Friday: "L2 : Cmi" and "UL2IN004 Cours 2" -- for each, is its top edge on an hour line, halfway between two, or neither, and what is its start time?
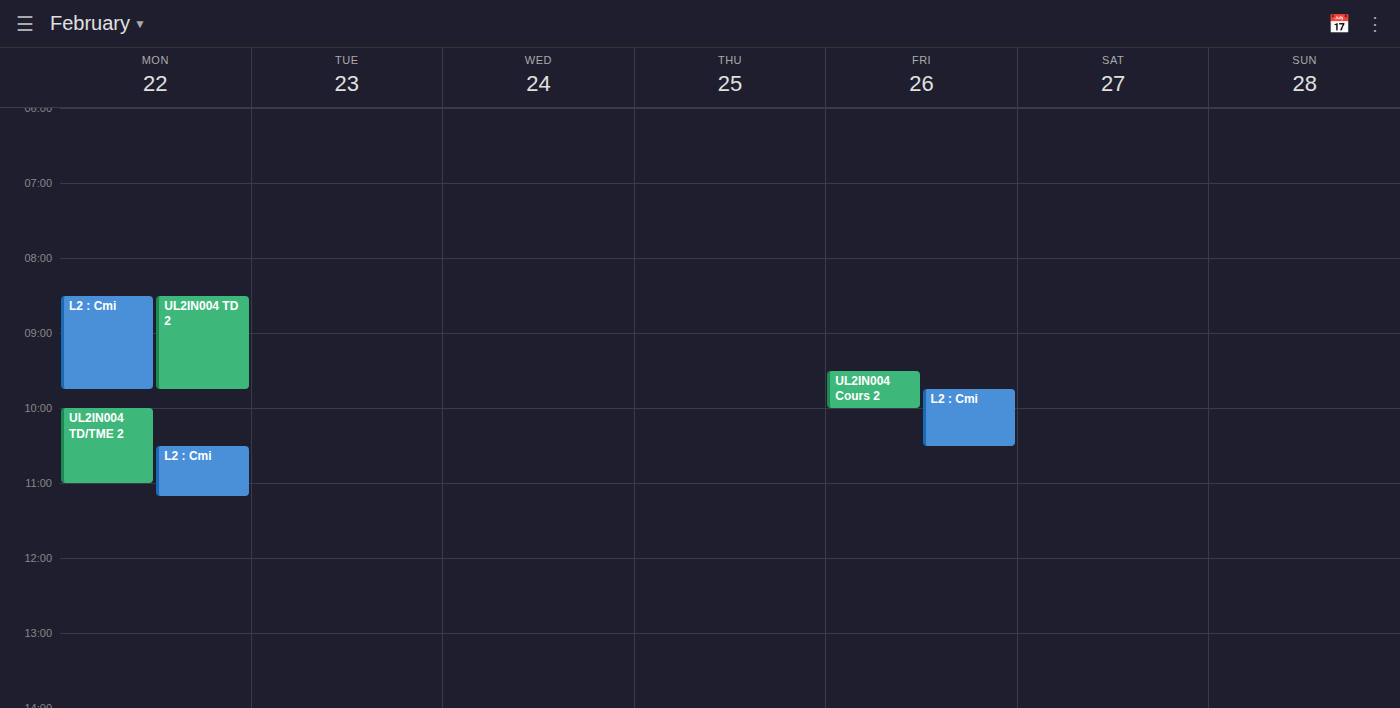
"L2 : Cmi": 9:45 AM, neither: three quarters of the way from the 9 AM line to the 10 AM line. "UL2IN004 Cours 2": 9:30 AM, halfway between the 9 AM and 10 AM lines.